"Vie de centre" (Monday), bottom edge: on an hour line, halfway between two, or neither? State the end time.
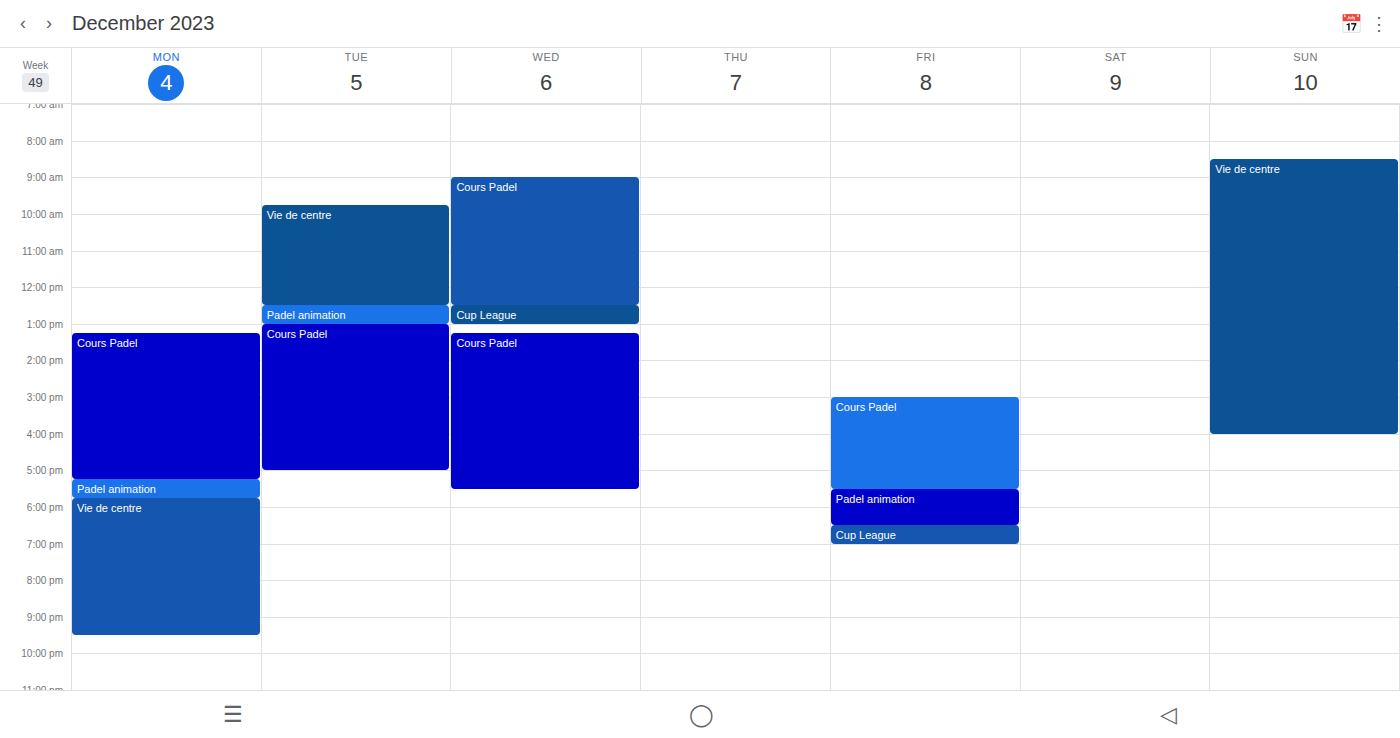
21:30 -- halfway between the 21:00 and 22:00 lines.